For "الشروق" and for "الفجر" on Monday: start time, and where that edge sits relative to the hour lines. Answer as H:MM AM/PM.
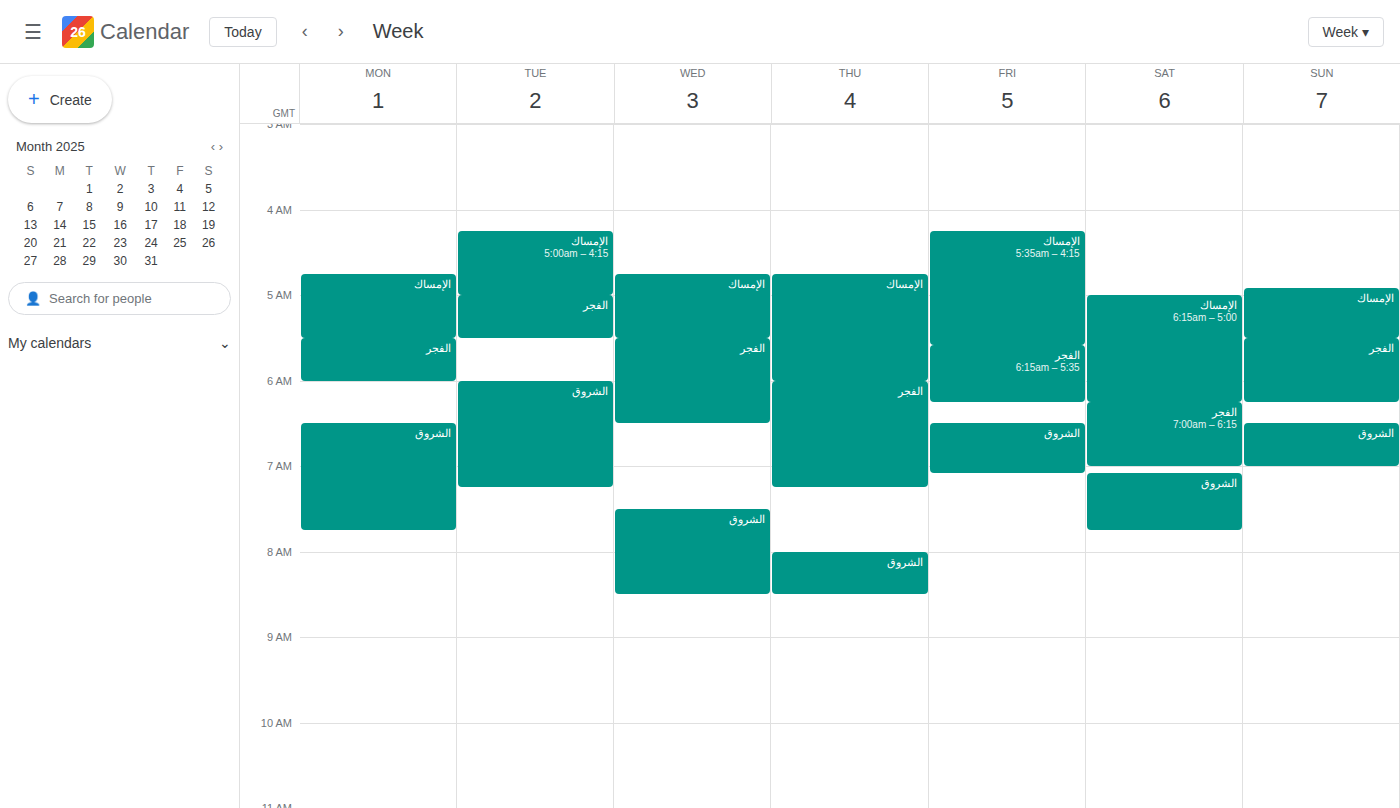
"الشروق": 6:30 AM, halfway between the 6 AM and 7 AM lines. "الفجر": 5:30 AM, halfway between the 5 AM and 6 AM lines.